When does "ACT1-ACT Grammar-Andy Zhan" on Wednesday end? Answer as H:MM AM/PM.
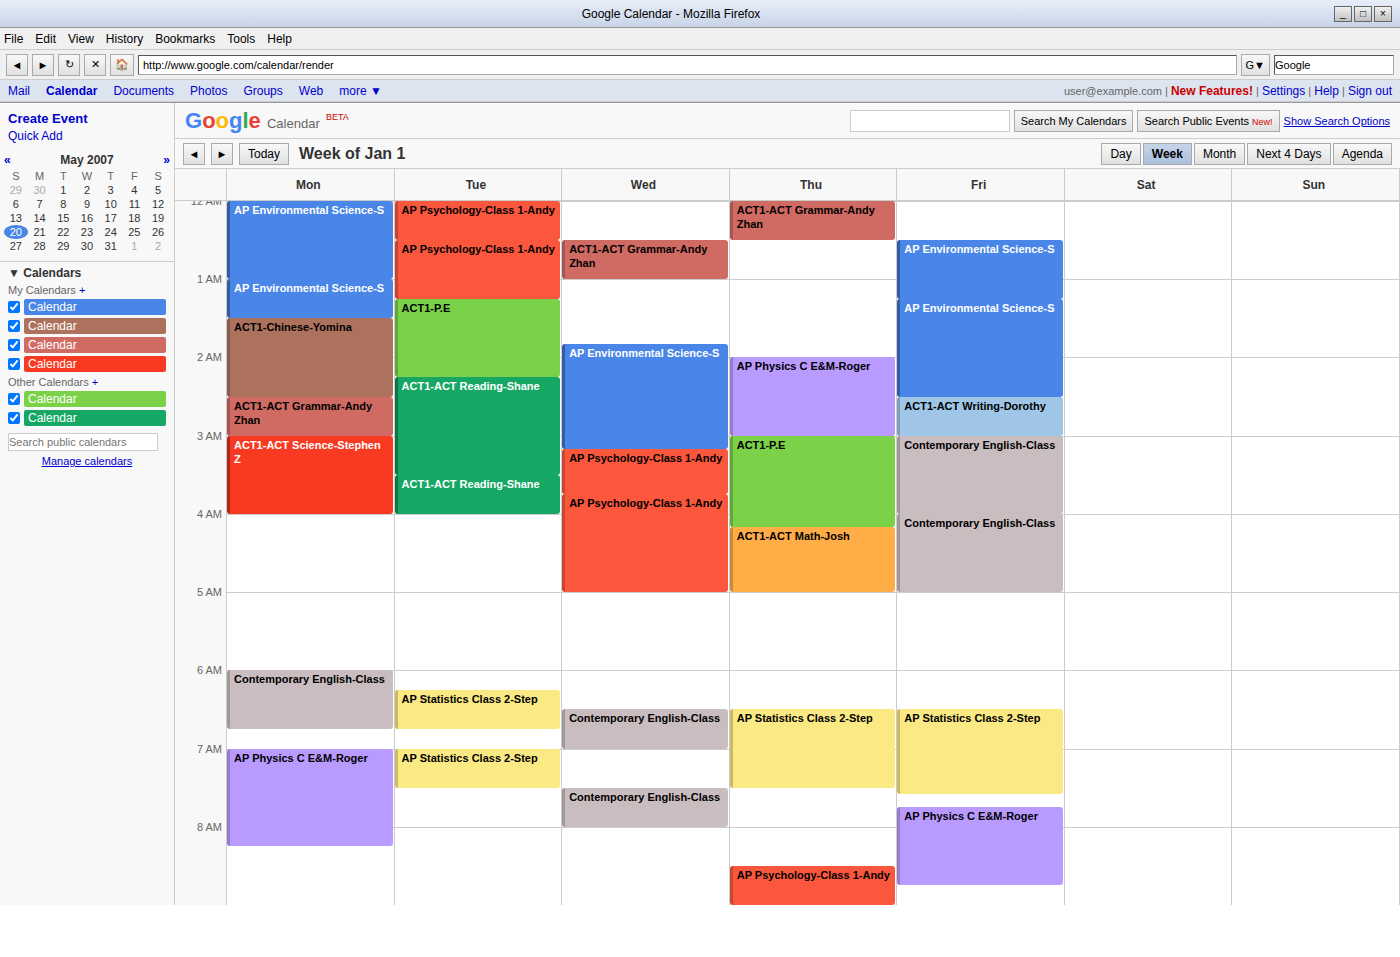
1:00 AM